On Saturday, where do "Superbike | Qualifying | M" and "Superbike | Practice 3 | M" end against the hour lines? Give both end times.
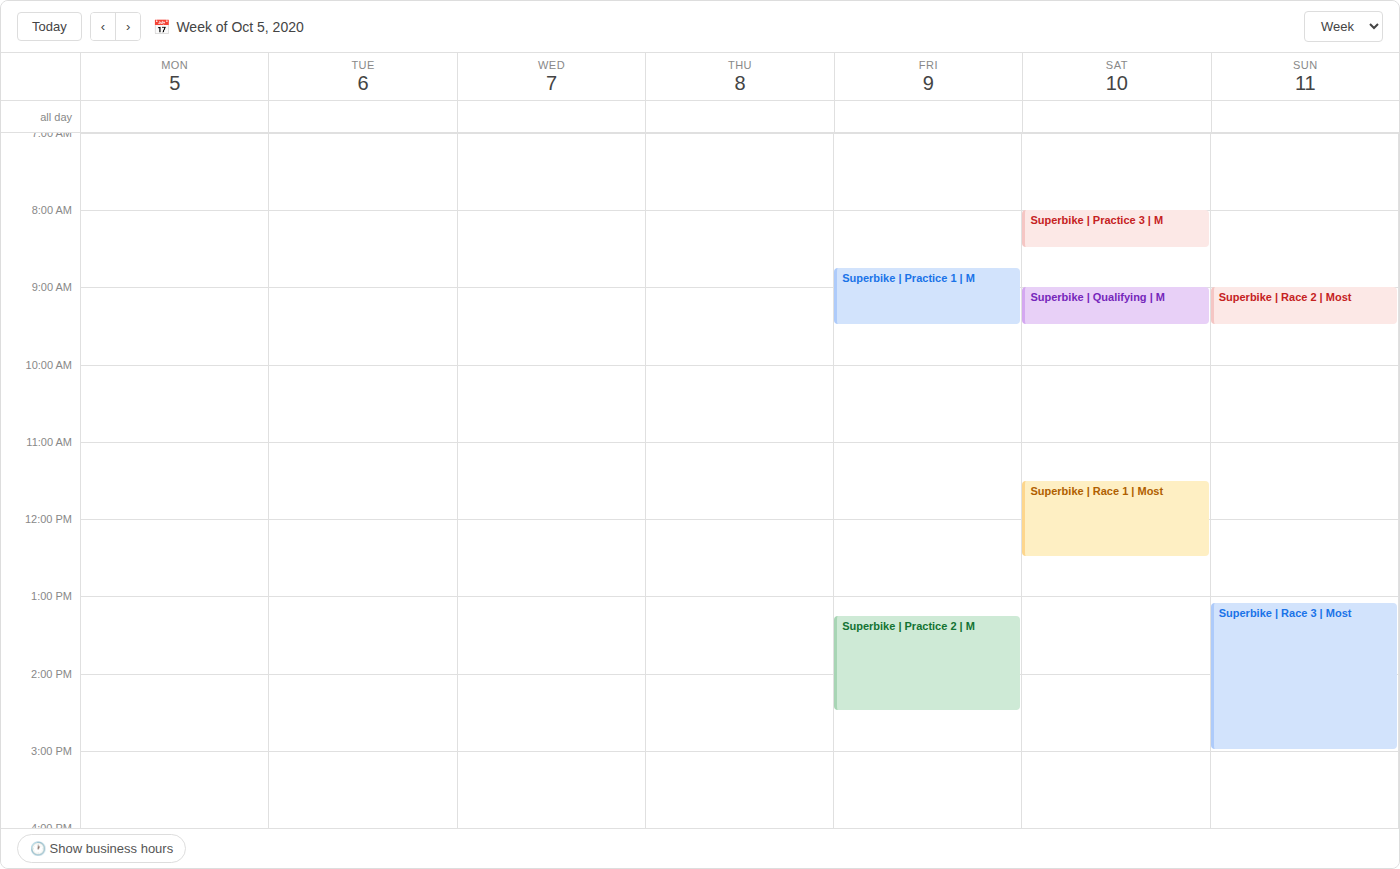
"Superbike | Qualifying | M": 9:30 AM, halfway between the 9 AM and 10 AM lines. "Superbike | Practice 3 | M": 8:30 AM, halfway between the 8 AM and 9 AM lines.